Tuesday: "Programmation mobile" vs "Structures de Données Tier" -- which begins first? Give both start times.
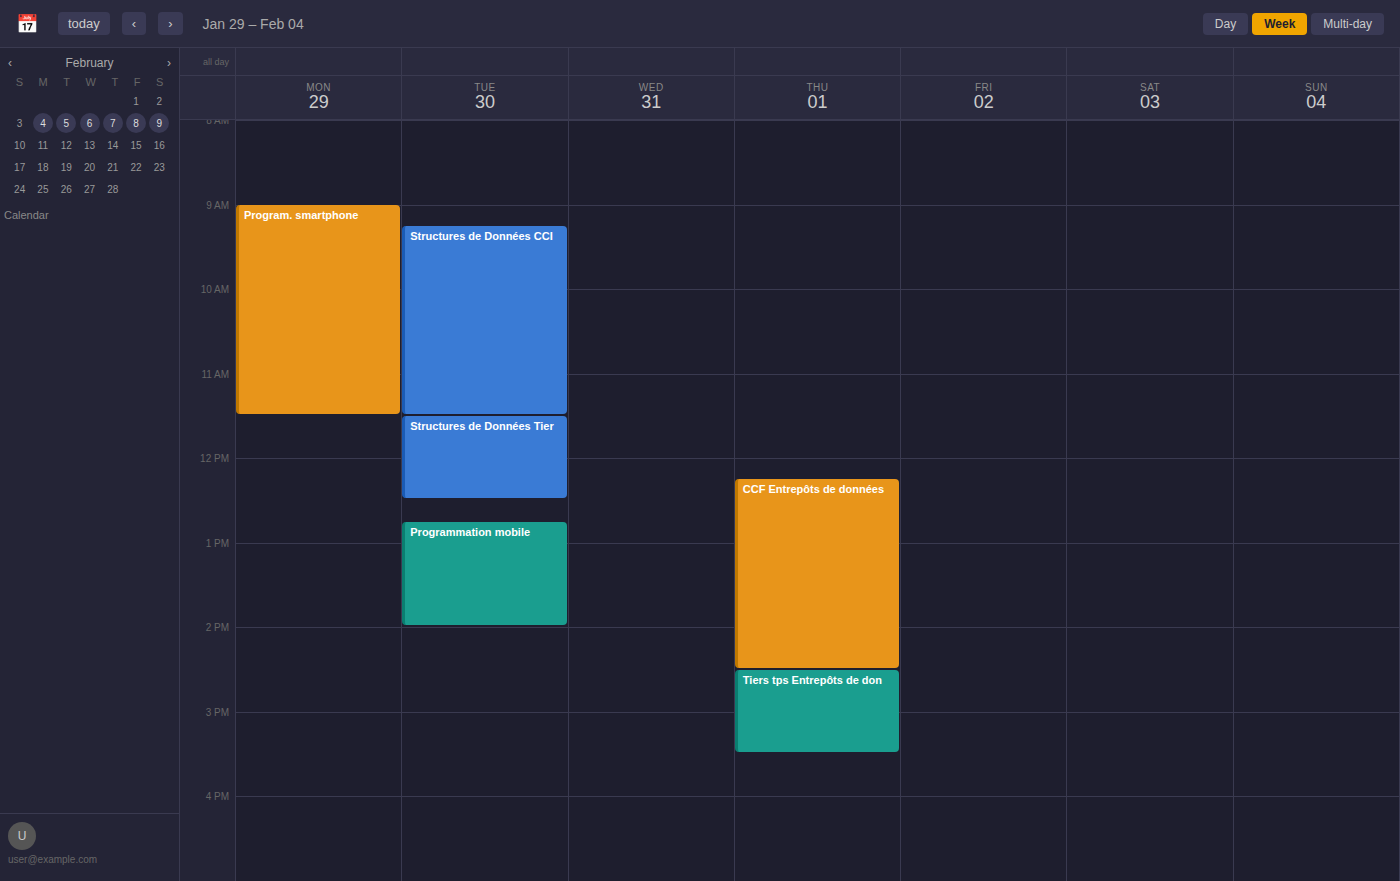
"Structures de Données Tier" 11:30 AM; "Programmation mobile" 12:45 PM.